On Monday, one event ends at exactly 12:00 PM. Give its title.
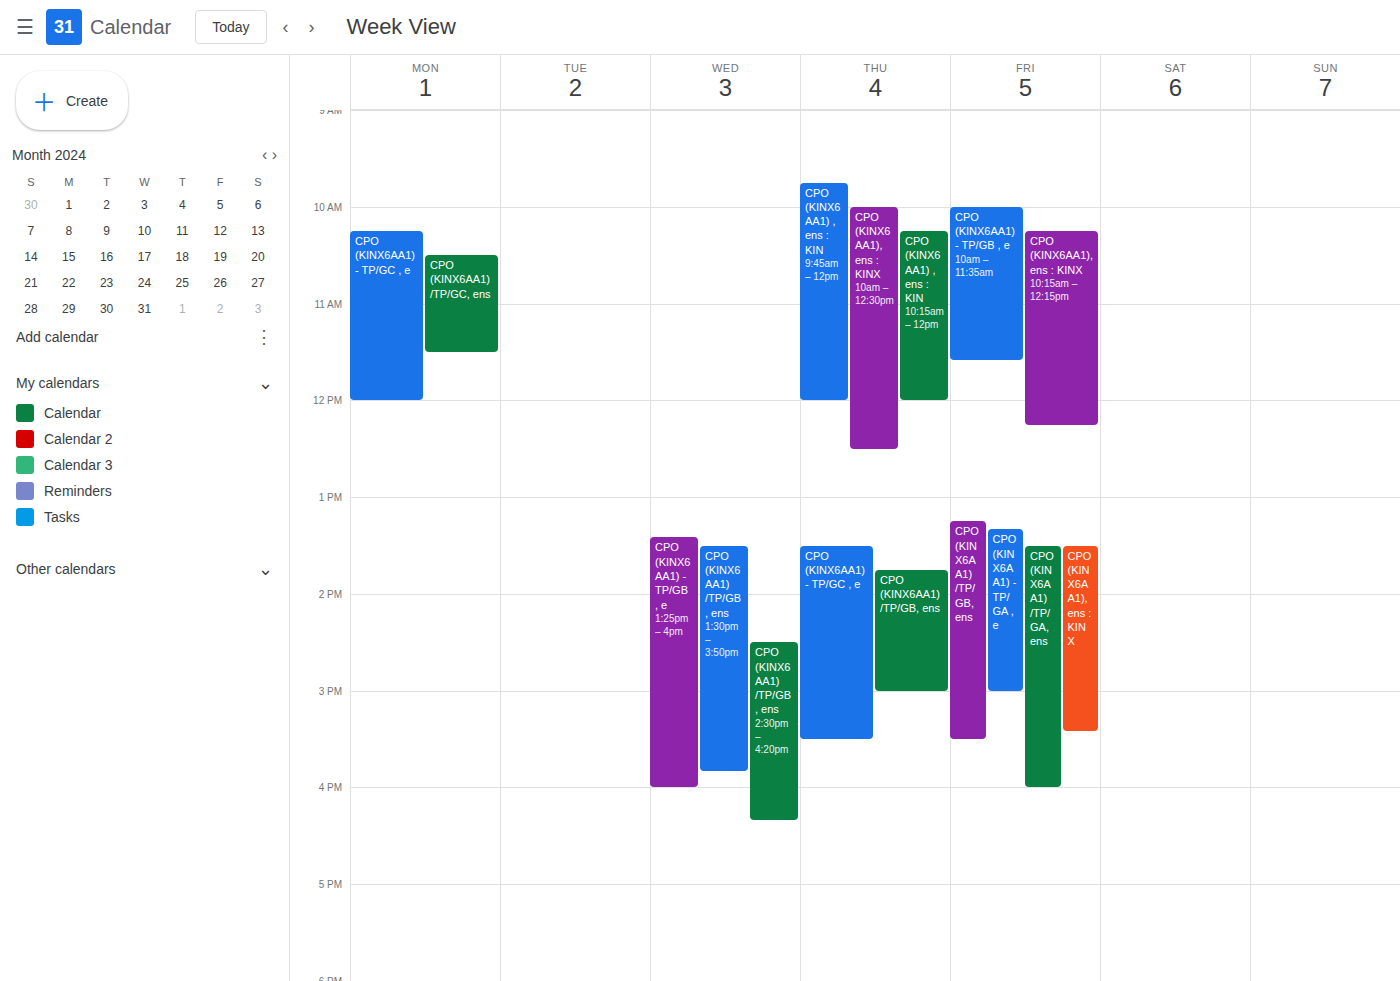
"CPO (KINX6AA1) - TP/GC , e"